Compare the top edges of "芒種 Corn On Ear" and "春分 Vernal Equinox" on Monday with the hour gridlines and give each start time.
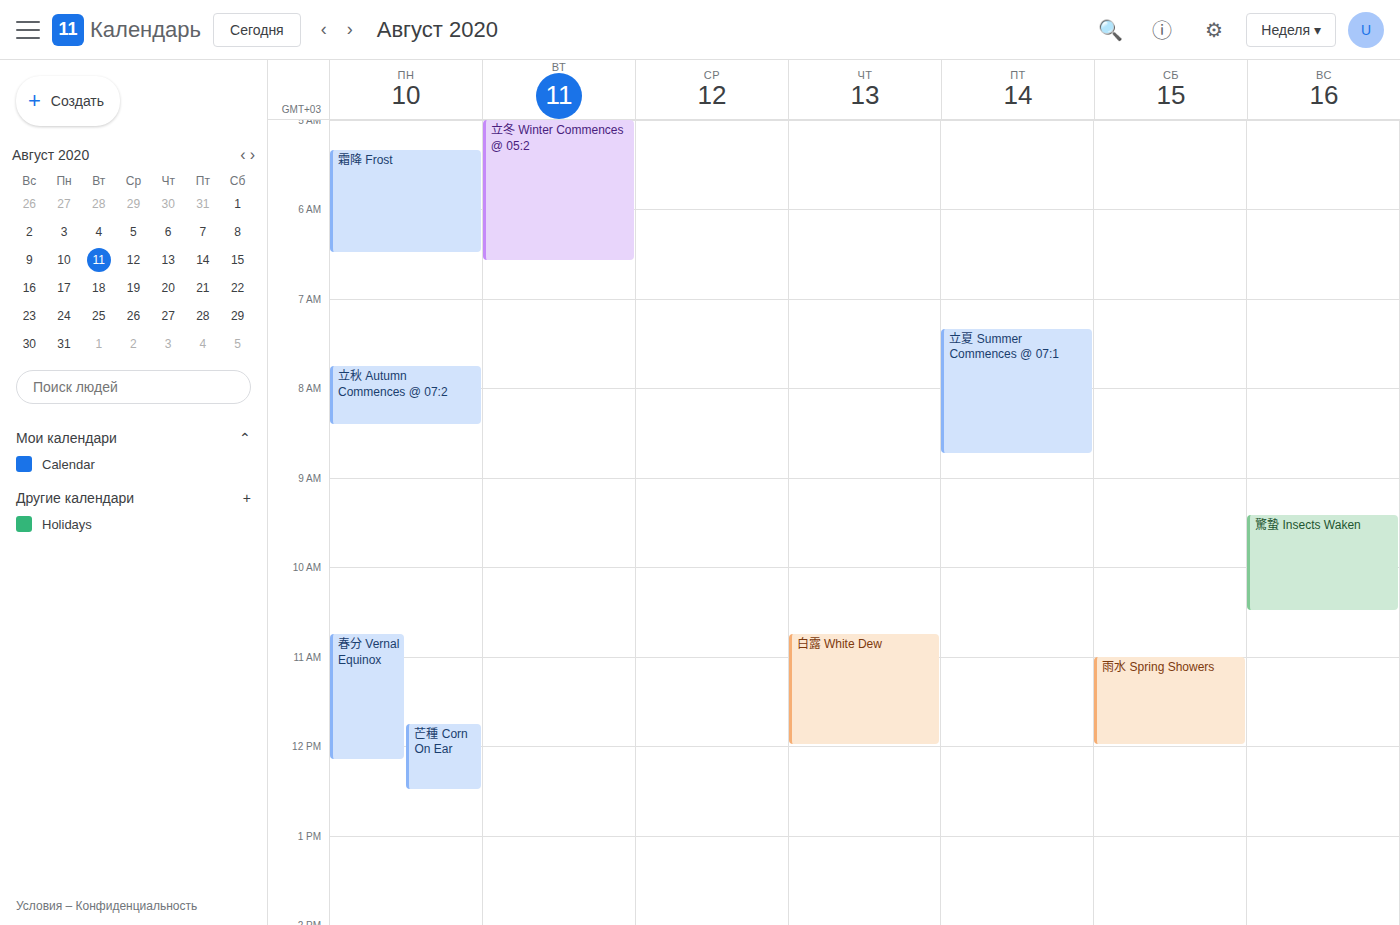
"芒種 Corn On Ear": 11:45 AM, neither: three quarters of the way from the 11 AM line to the 12 PM line. "春分 Vernal Equinox": 10:45 AM, neither: three quarters of the way from the 10 AM line to the 11 AM line.